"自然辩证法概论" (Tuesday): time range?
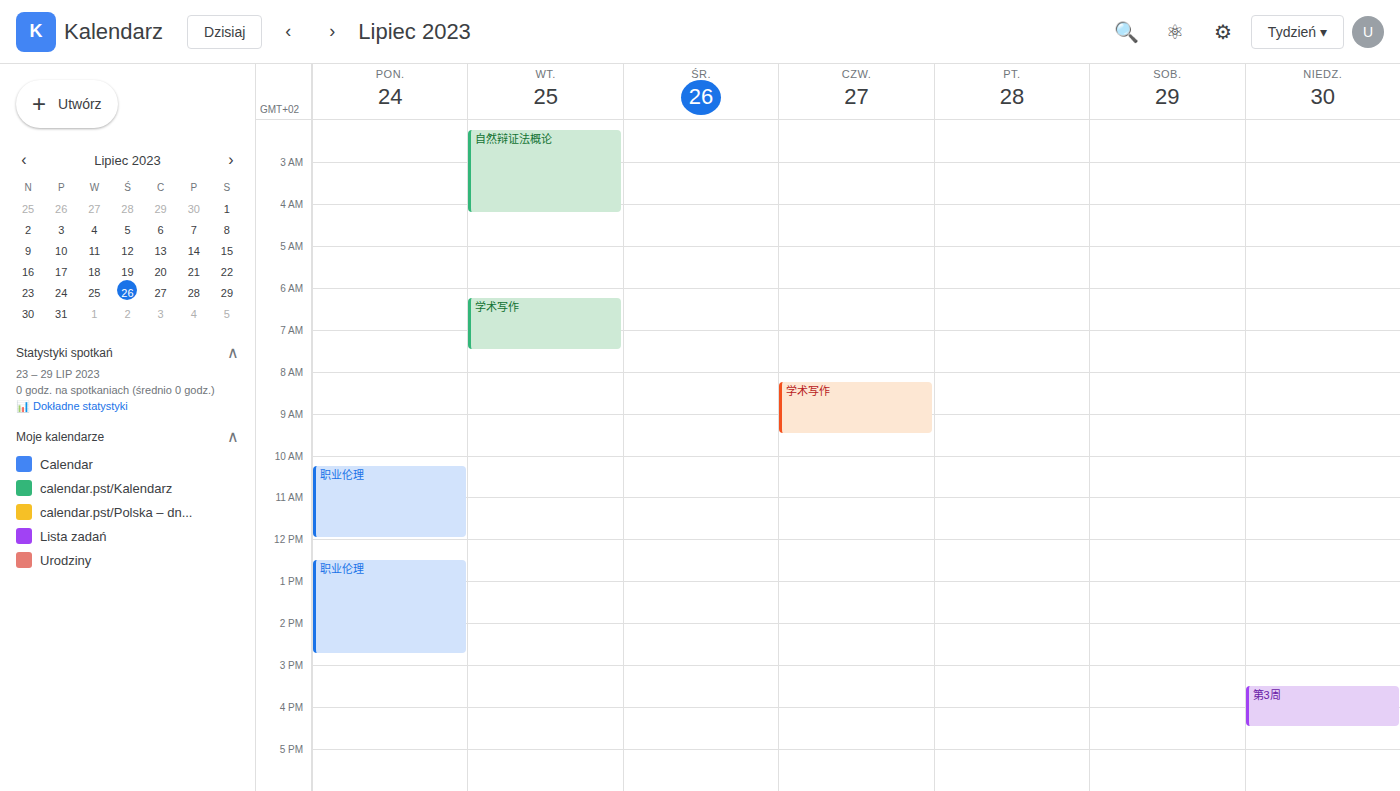
2:15 AM to 4:15 AM